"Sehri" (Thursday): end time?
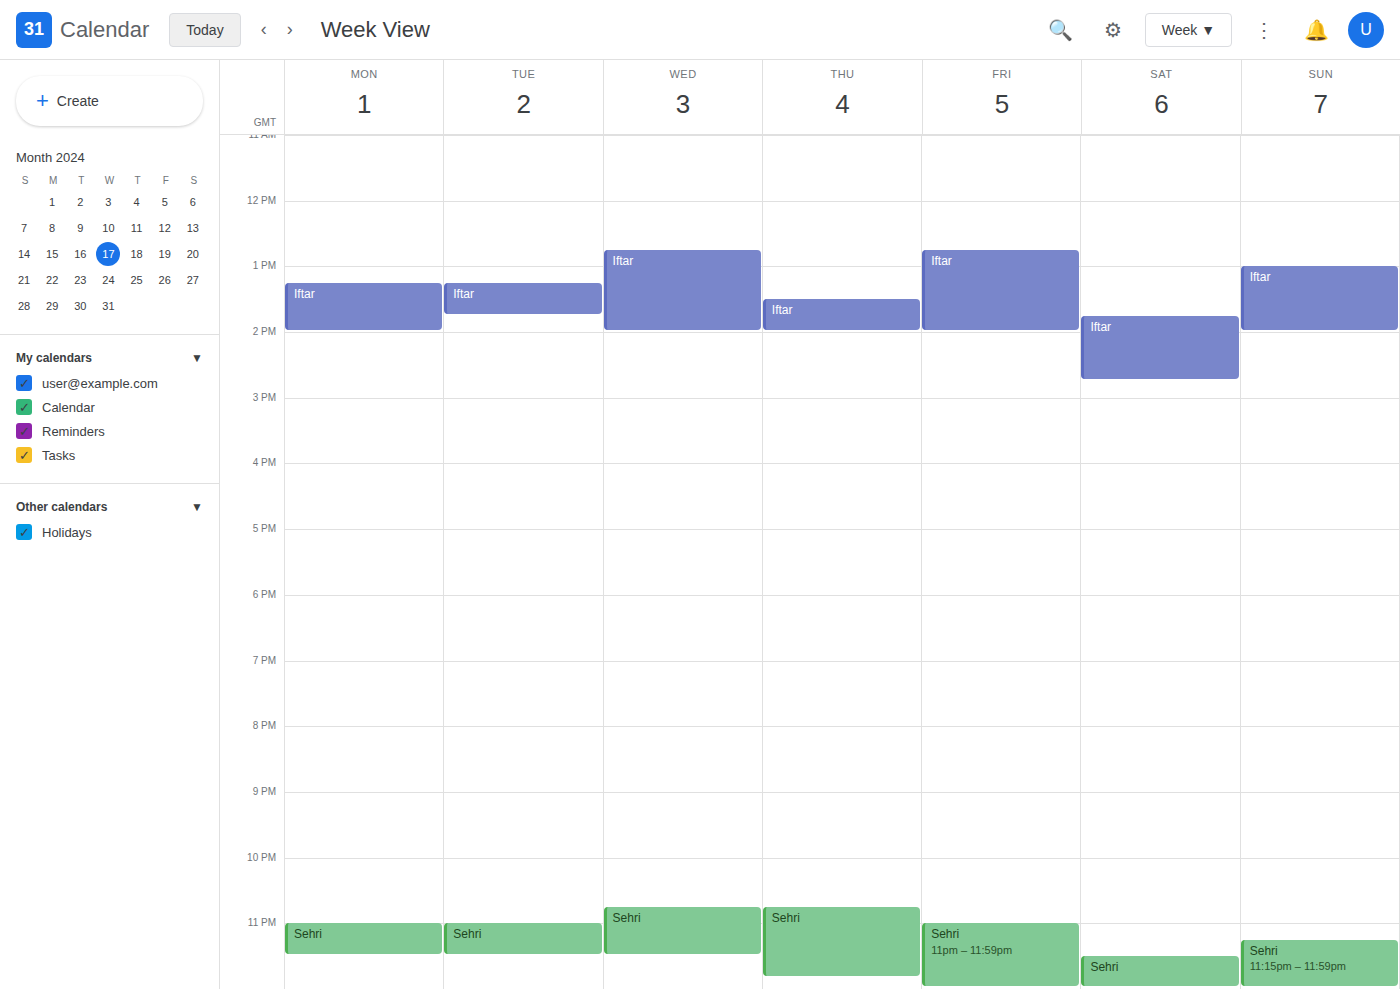
11:50 PM